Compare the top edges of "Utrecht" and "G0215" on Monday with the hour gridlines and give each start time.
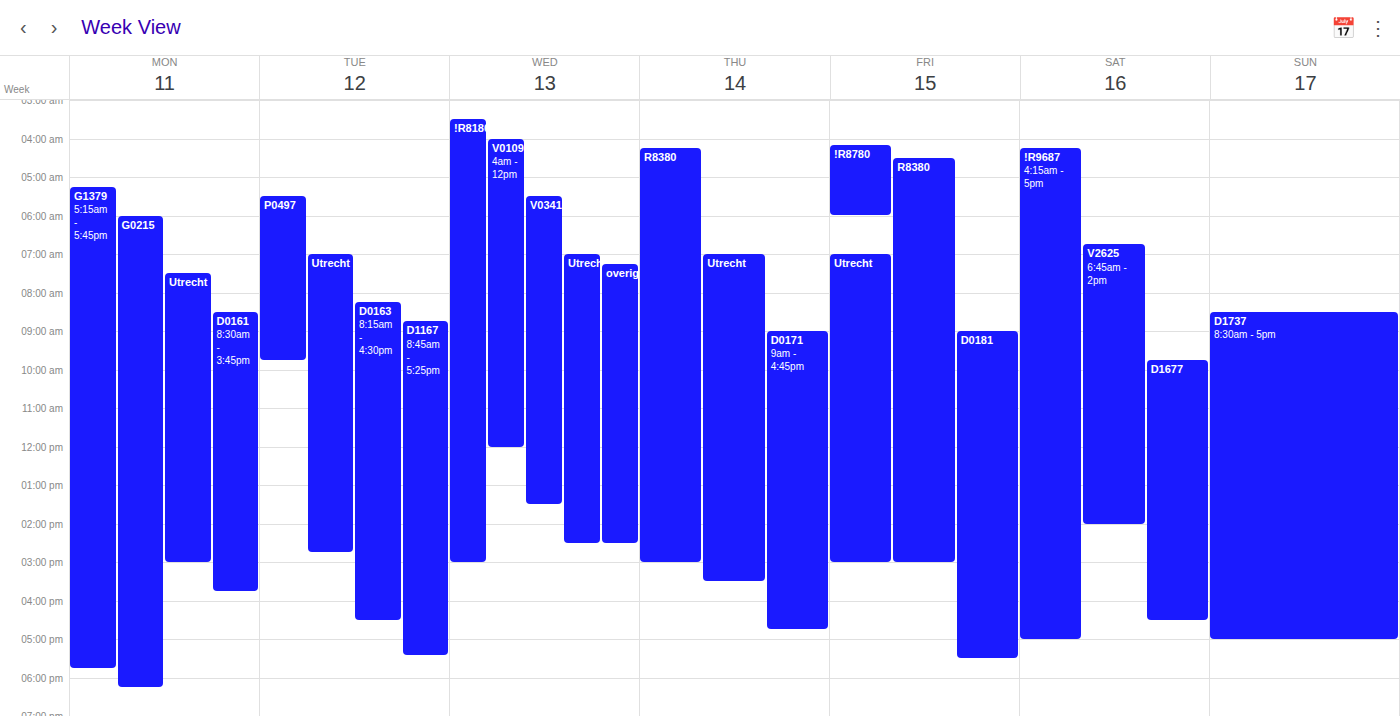
"Utrecht": 07:30, halfway between the 07:00 and 08:00 lines. "G0215": 06:00, exactly on the 06:00 line.